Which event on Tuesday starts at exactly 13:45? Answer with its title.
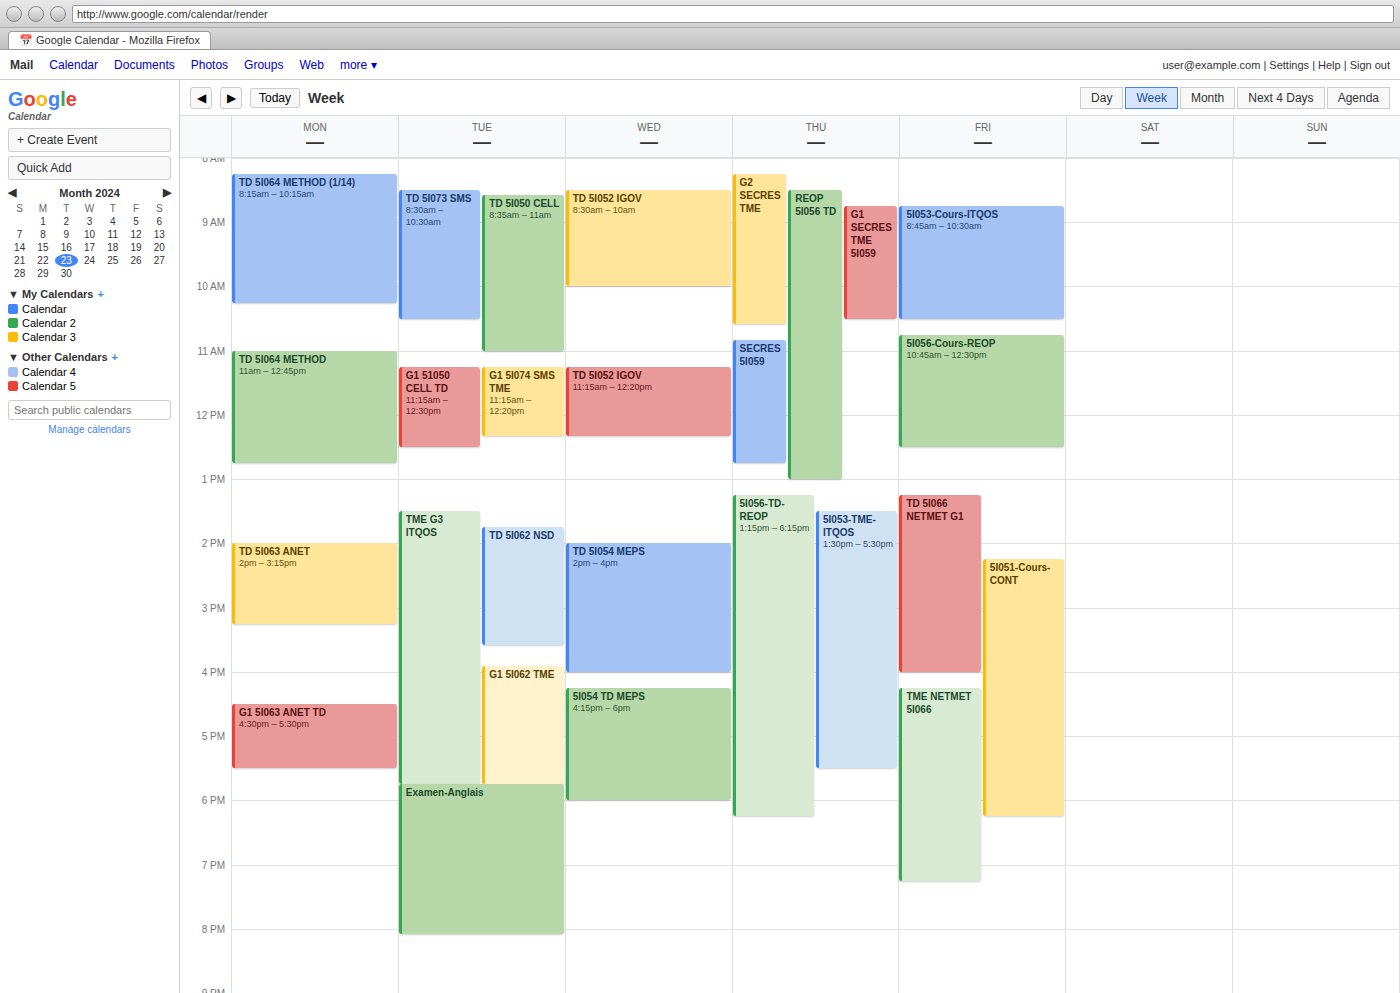
"TD 5I062 NSD"